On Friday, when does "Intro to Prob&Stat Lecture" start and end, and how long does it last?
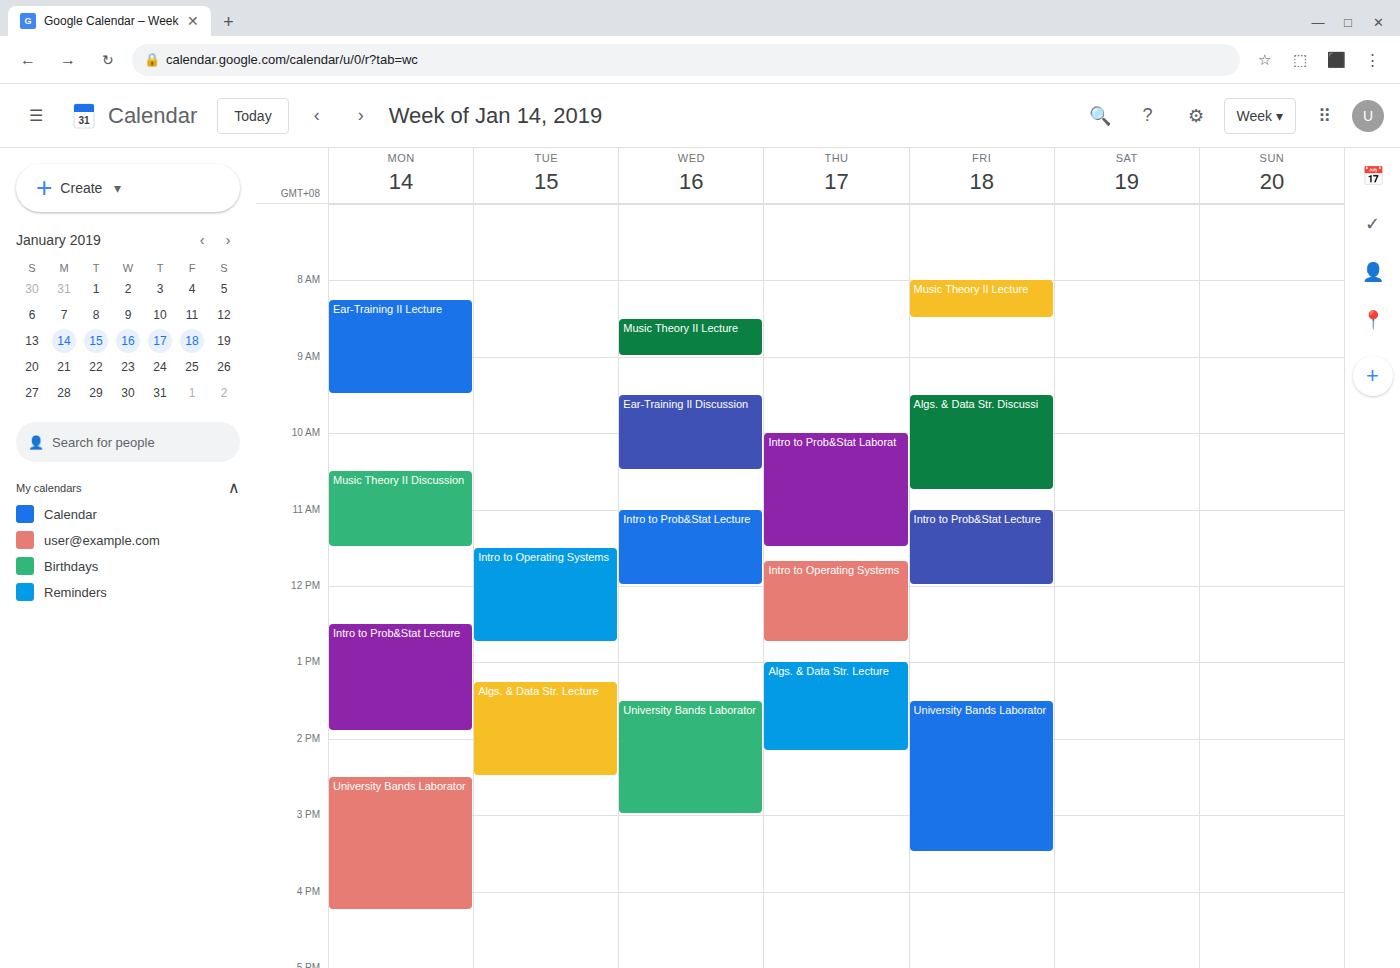
11:00 AM to 12:00 PM, 1 hour